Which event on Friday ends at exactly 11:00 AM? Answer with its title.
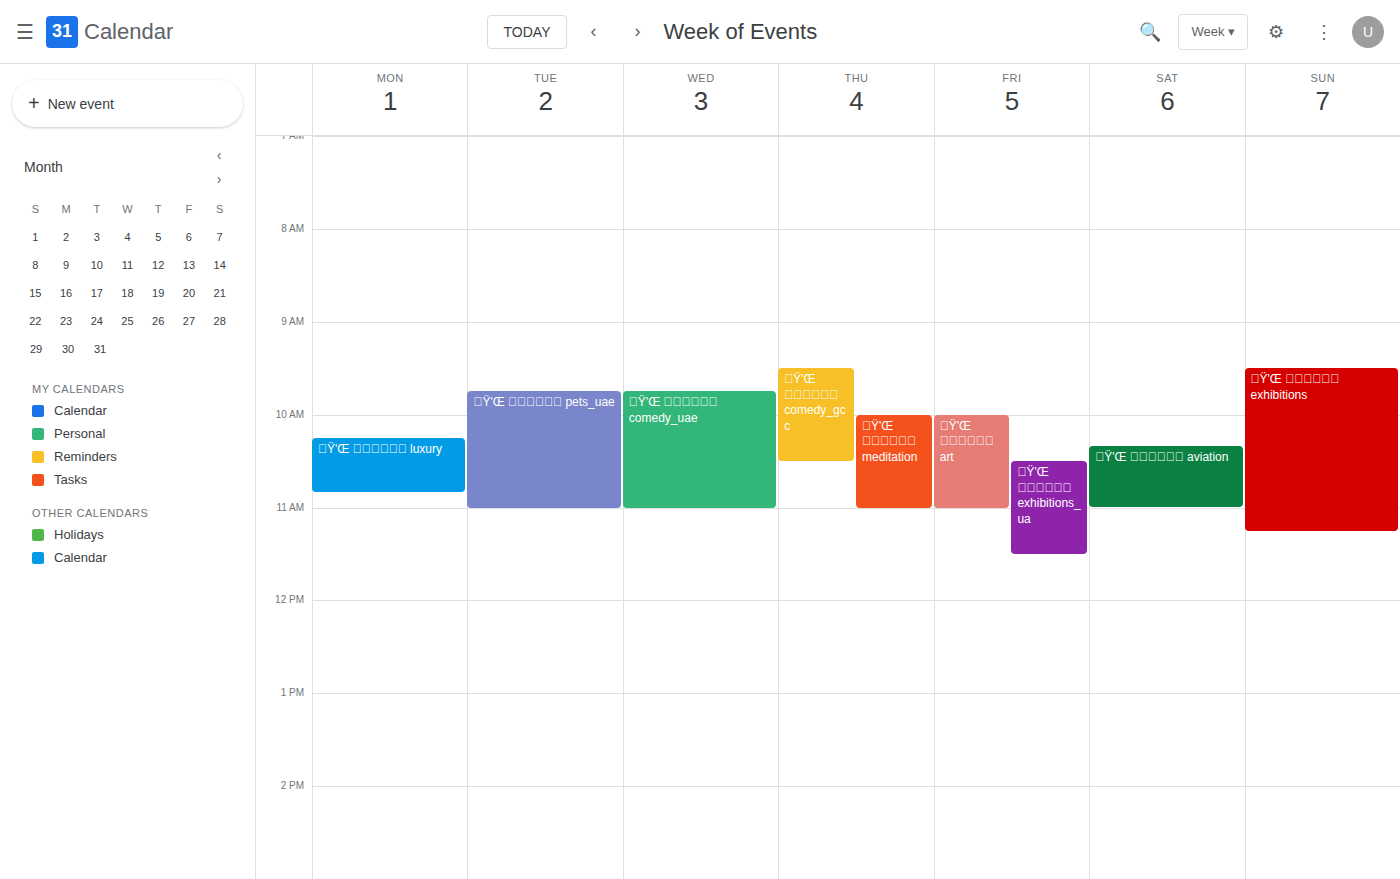
"๐Ÿ'Œ ุญุฏุซ art"